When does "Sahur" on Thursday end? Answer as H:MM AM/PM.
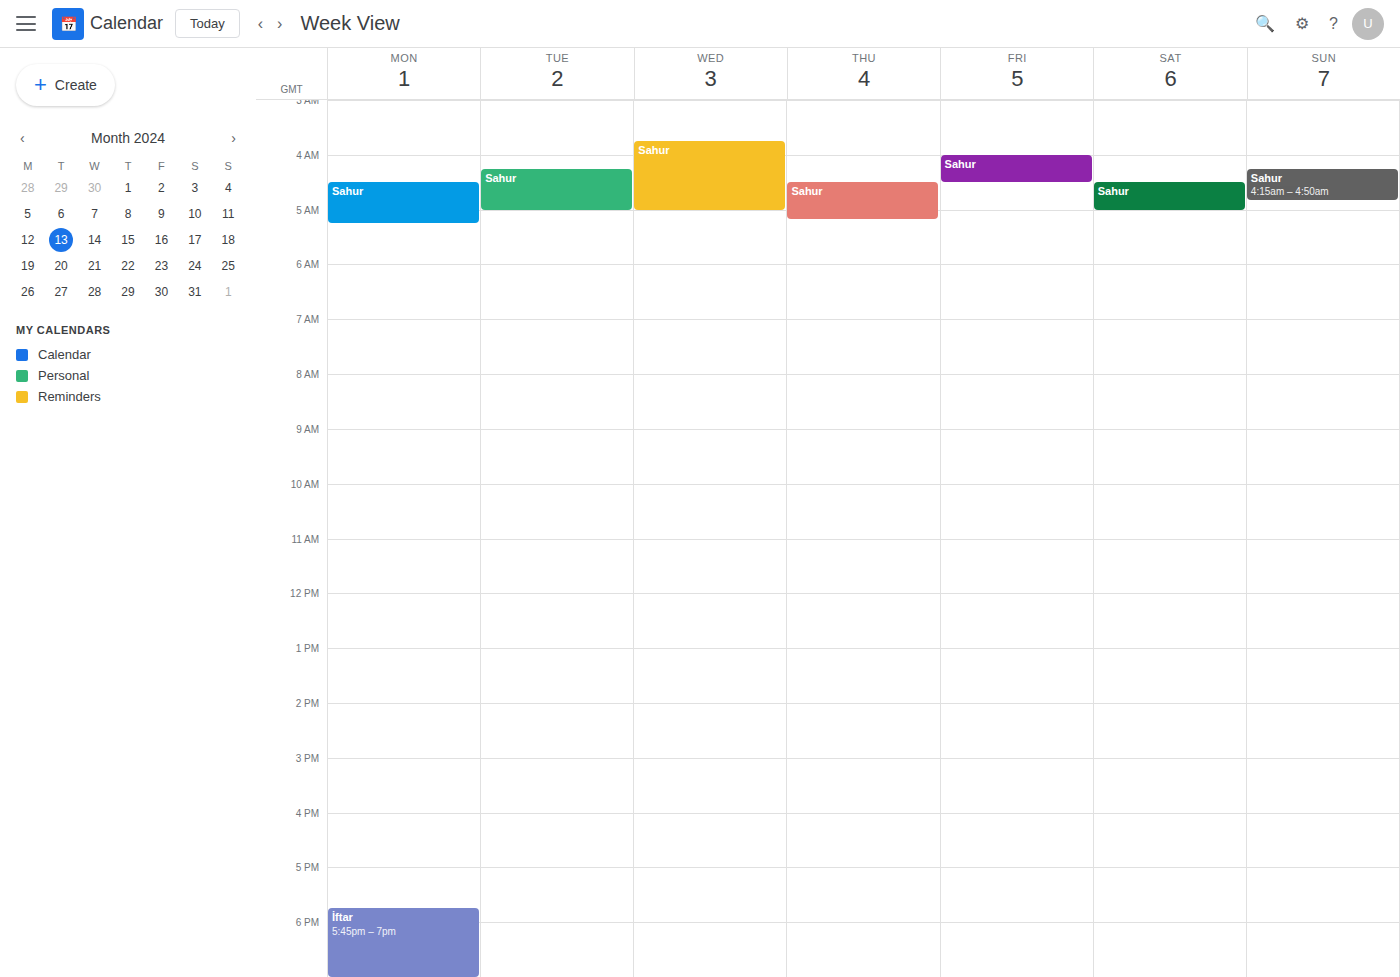
5:10 AM